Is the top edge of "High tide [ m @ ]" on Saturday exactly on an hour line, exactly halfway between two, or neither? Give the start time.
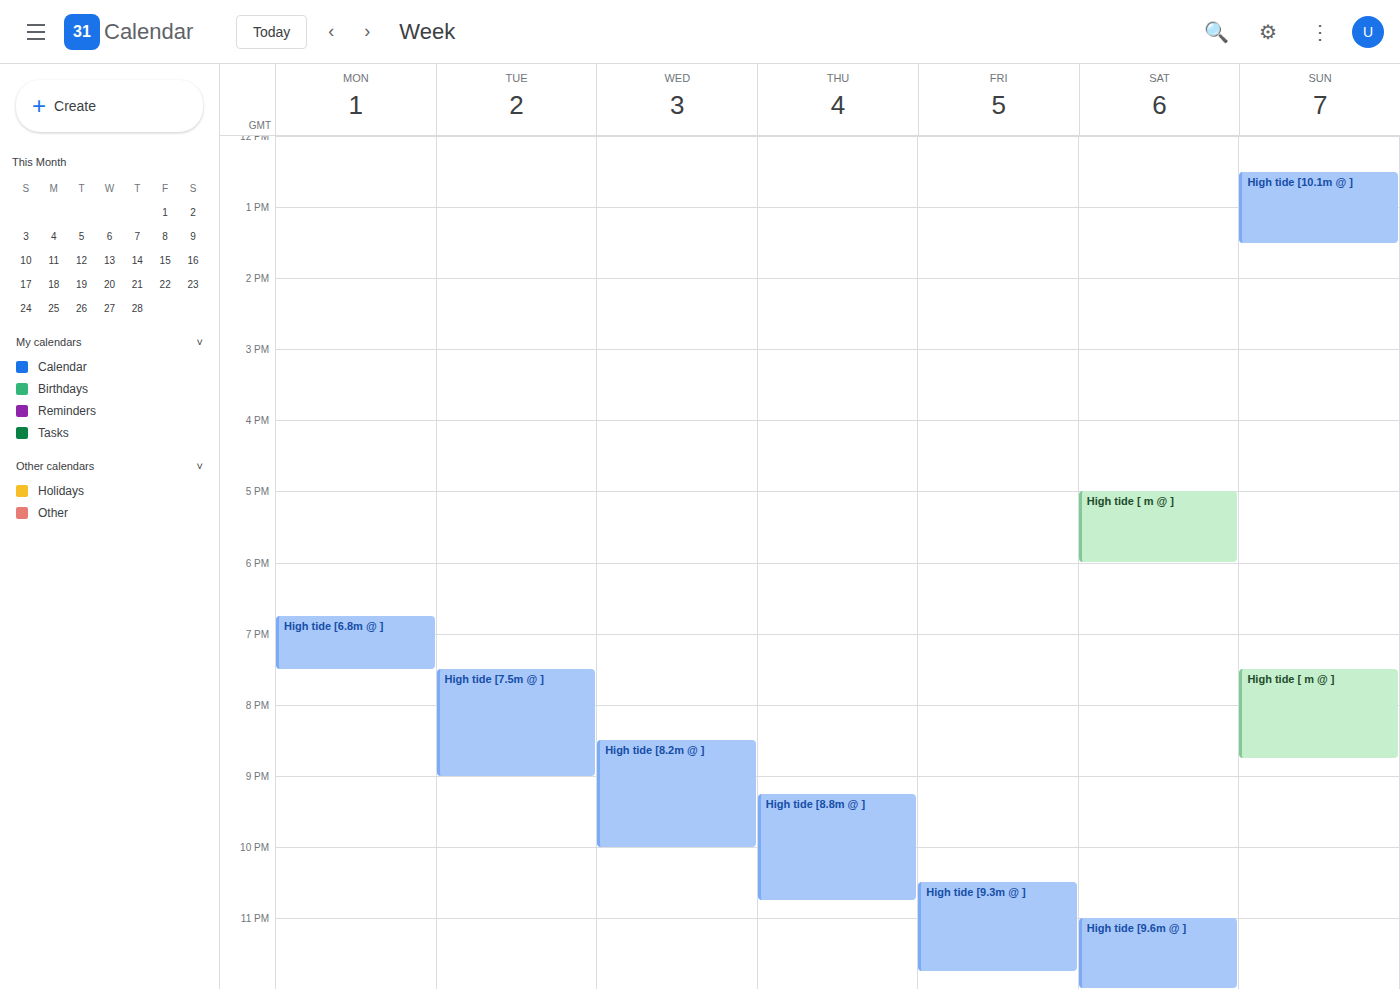
5:00 PM -- exactly on the 5 PM line.